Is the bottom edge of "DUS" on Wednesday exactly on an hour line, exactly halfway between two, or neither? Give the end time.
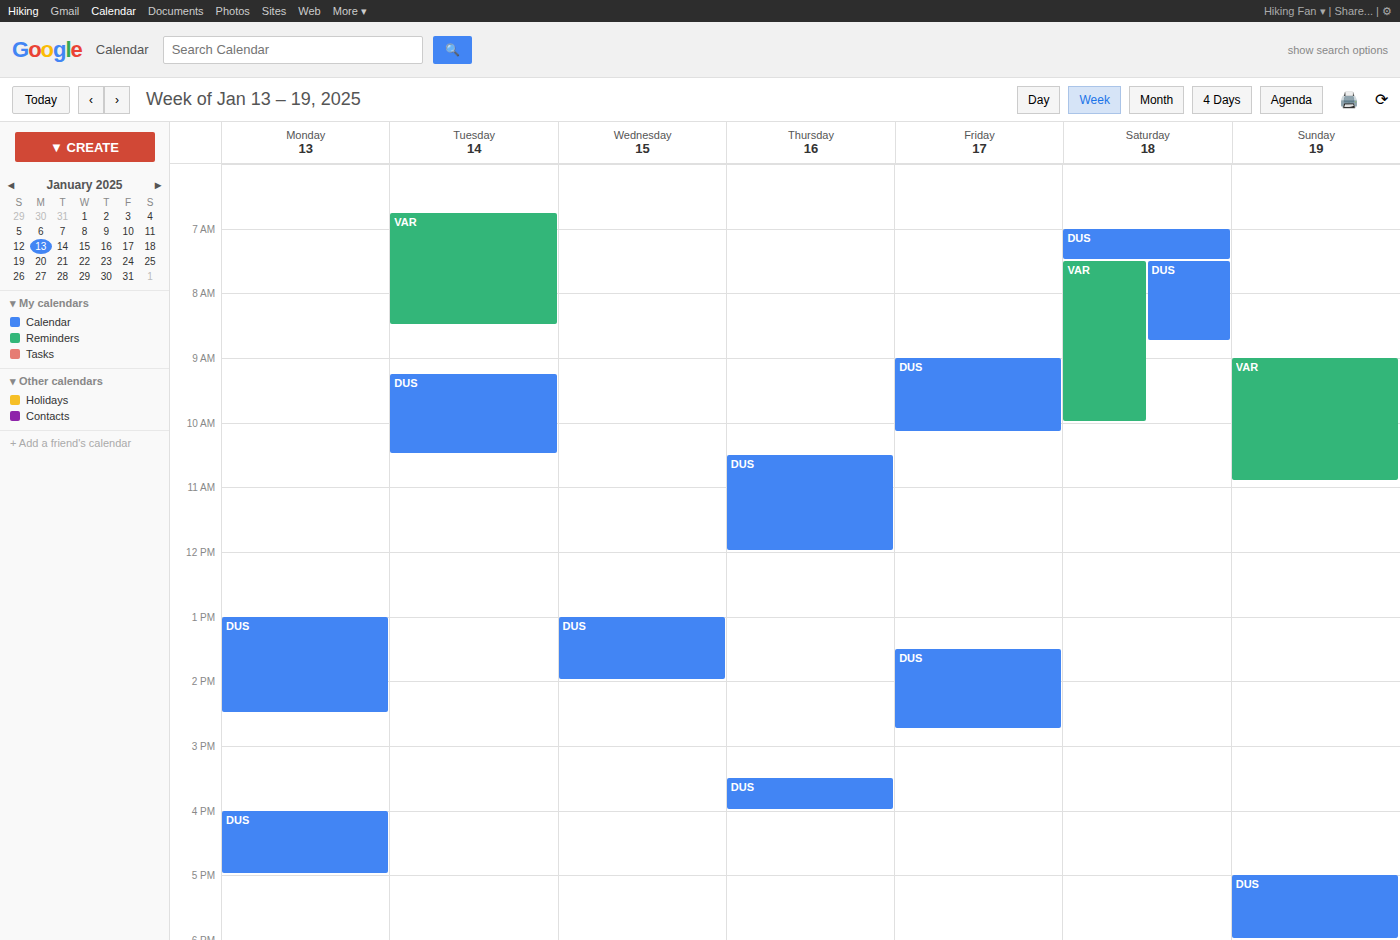
2:00 PM -- exactly on the 2 PM line.